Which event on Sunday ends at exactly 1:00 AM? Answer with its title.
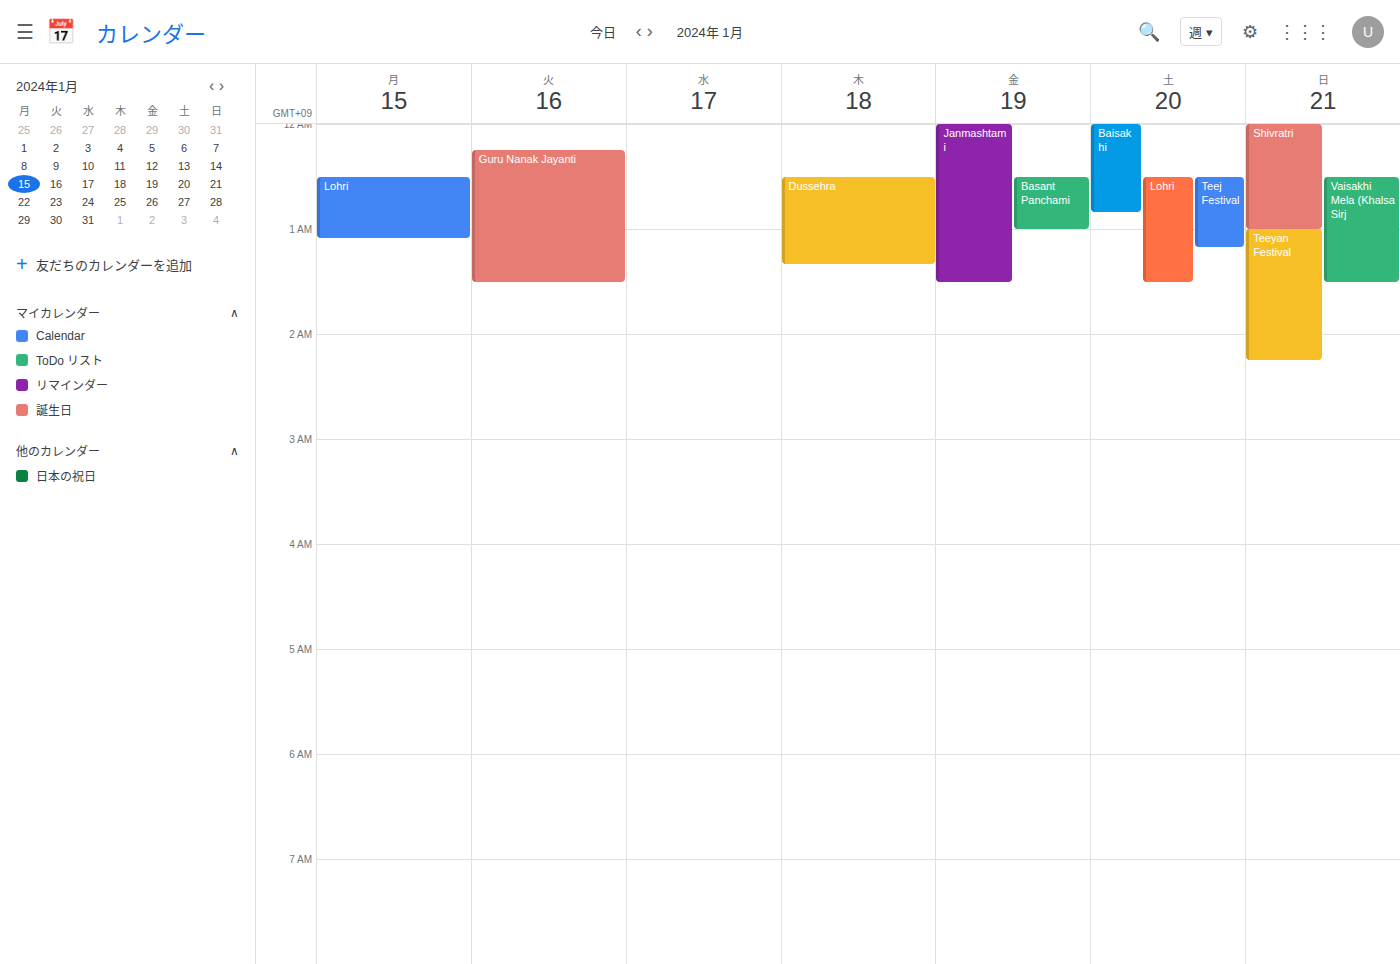
"Shivratri"